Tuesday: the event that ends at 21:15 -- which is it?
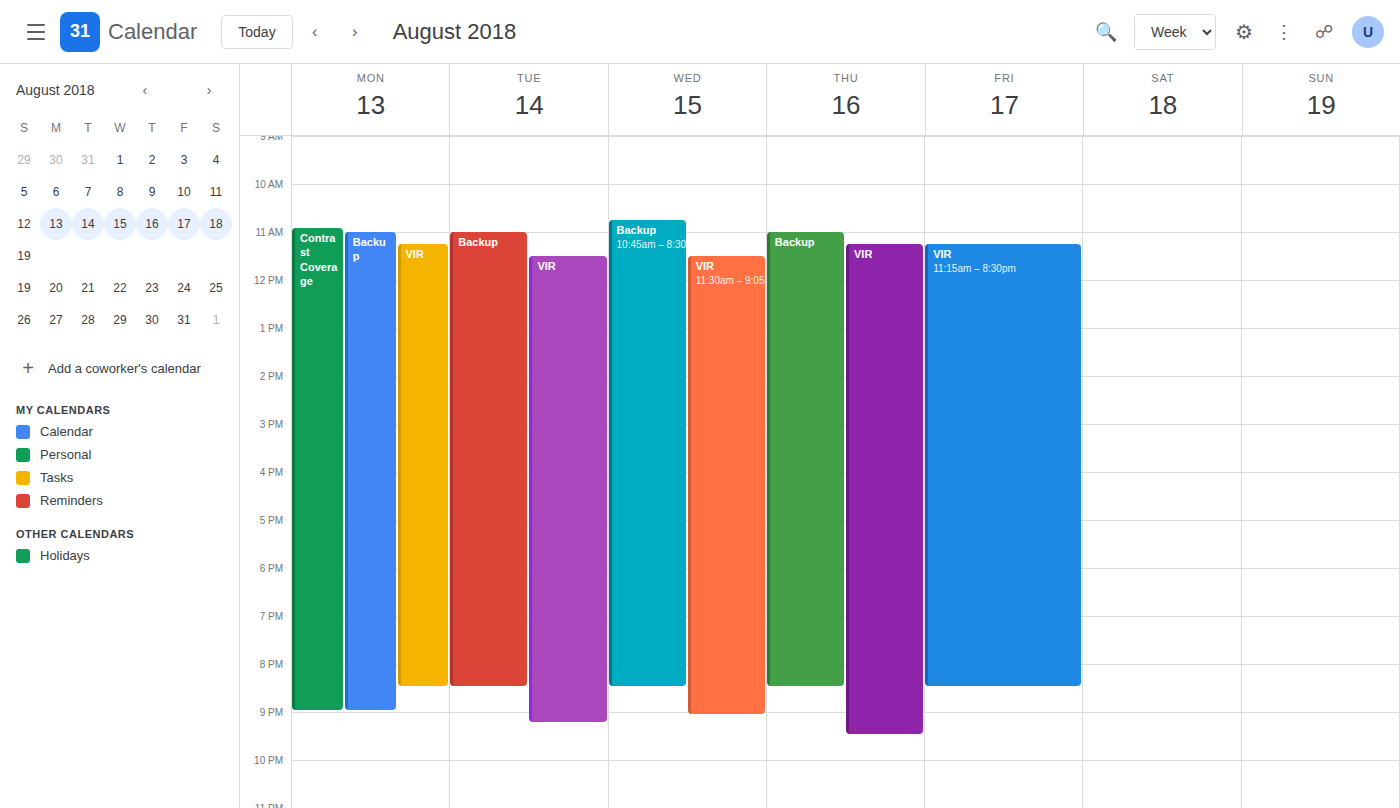
"VIR"